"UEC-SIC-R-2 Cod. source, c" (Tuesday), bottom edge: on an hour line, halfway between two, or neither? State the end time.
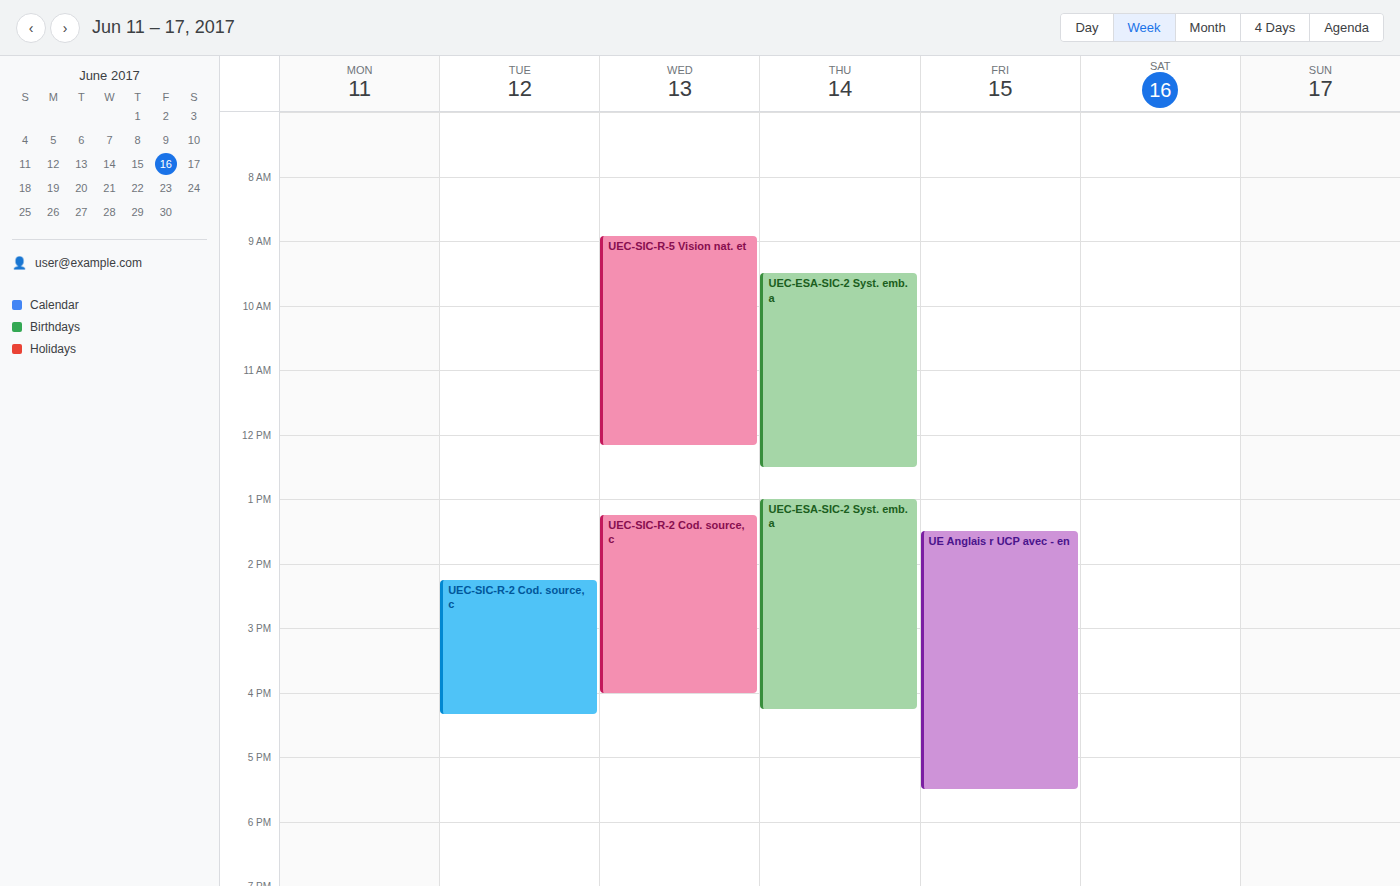
16:20 -- neither: 20 minutes below the 16:00 line and 40 minutes above the 17:00 line.